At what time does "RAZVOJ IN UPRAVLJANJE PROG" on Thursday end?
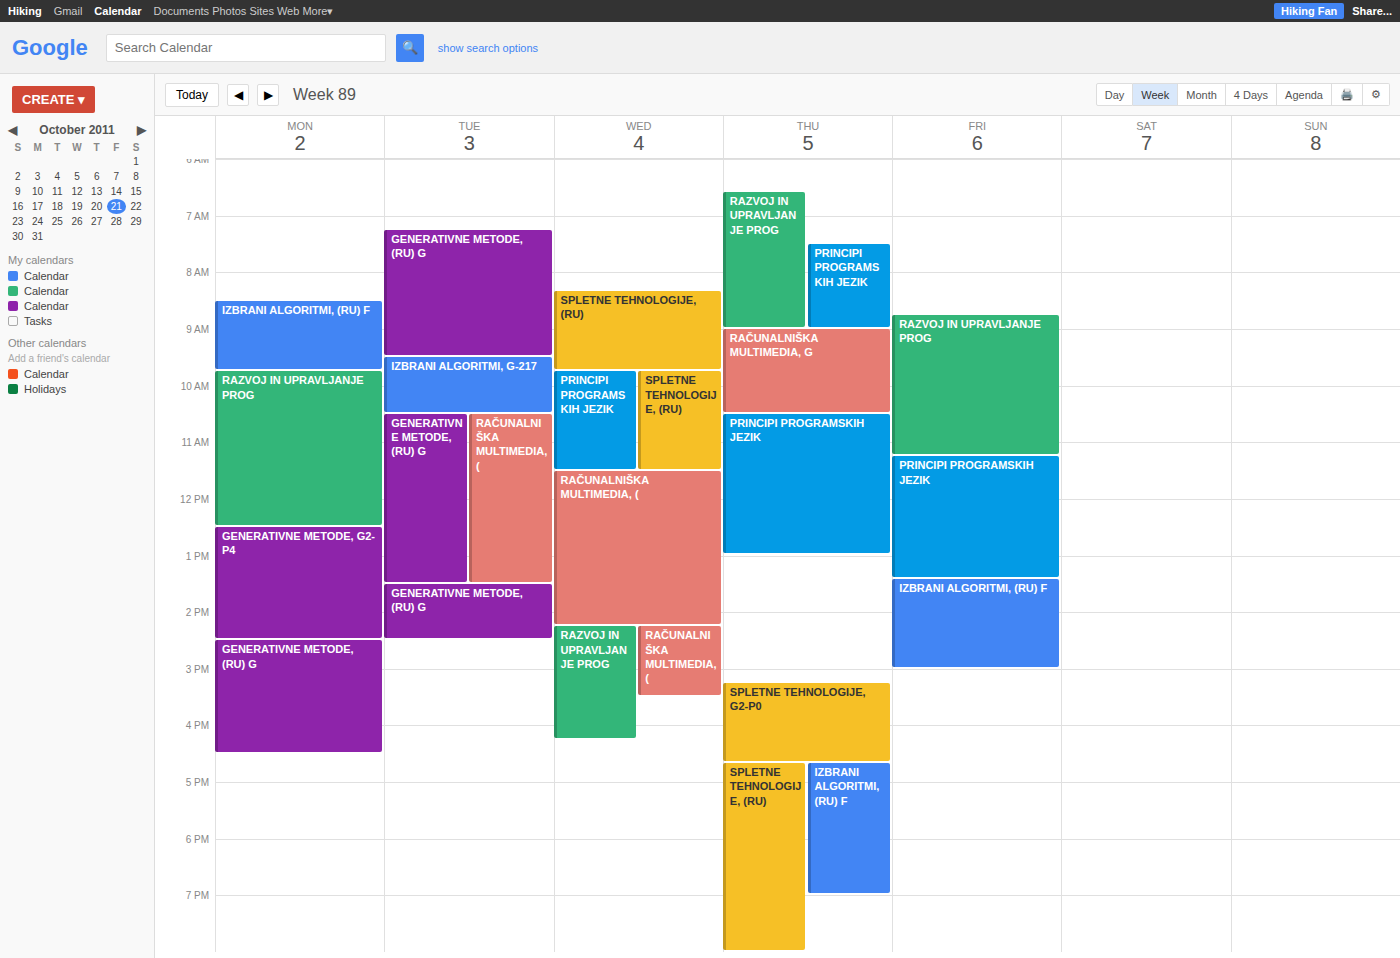
9:00 AM